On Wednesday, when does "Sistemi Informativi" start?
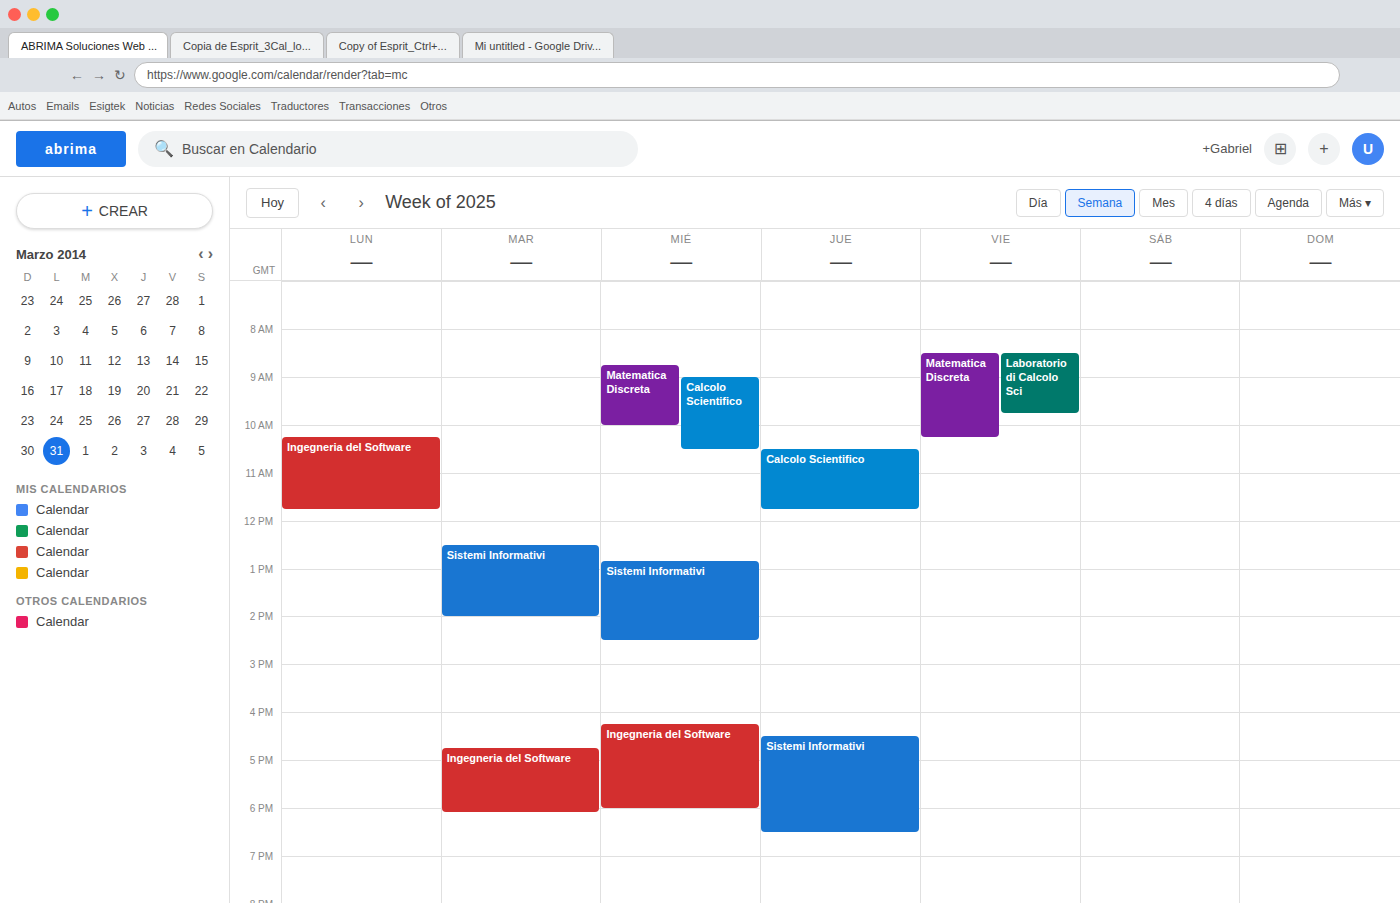
12:50 PM